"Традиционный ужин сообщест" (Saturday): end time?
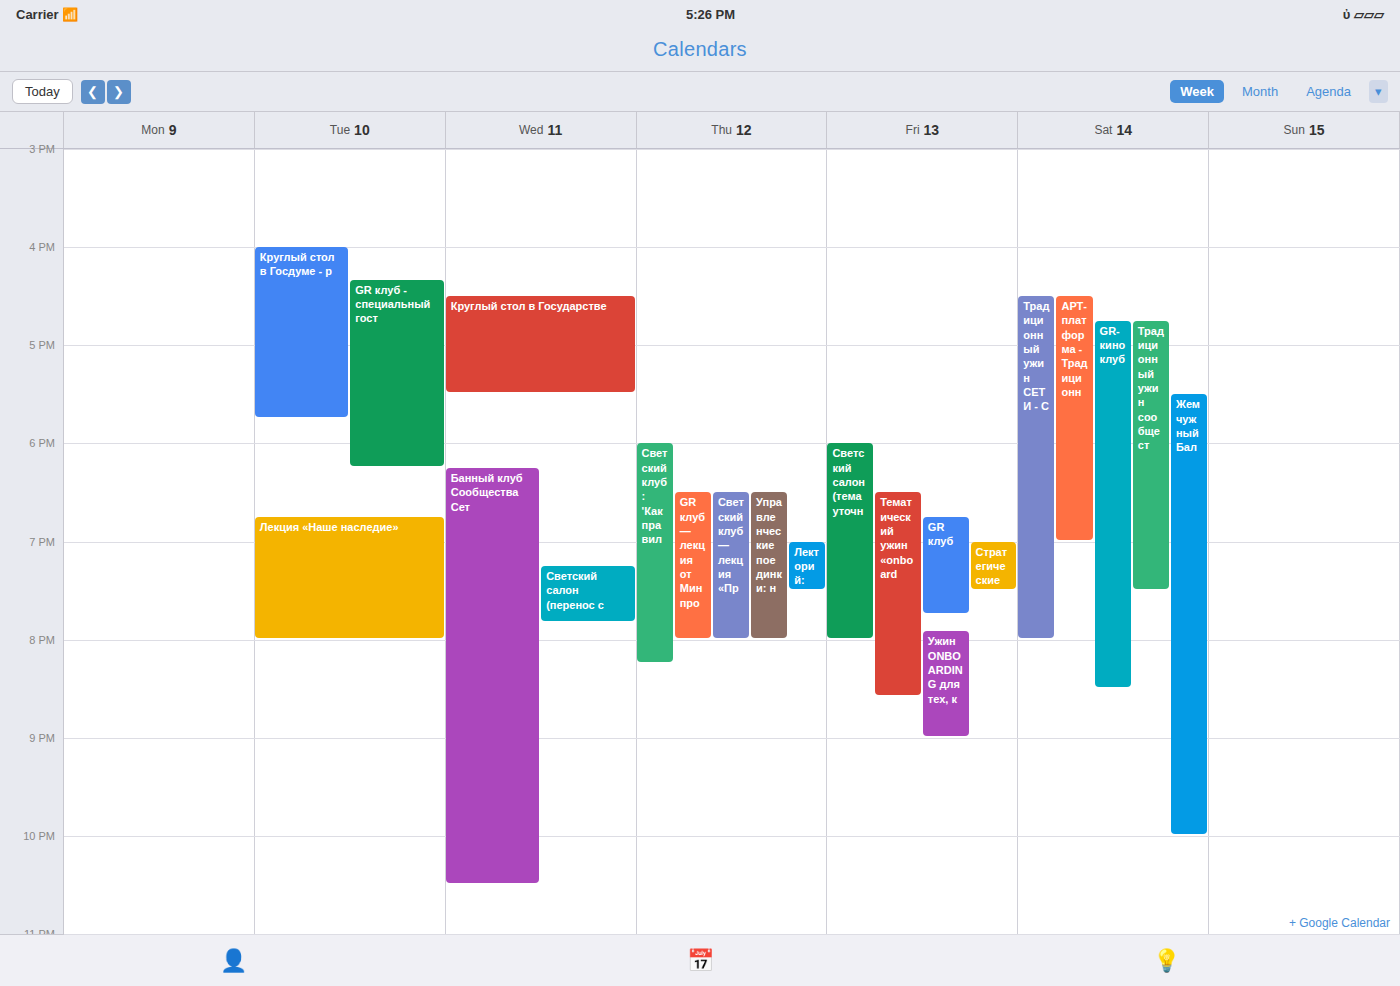
7:30 PM